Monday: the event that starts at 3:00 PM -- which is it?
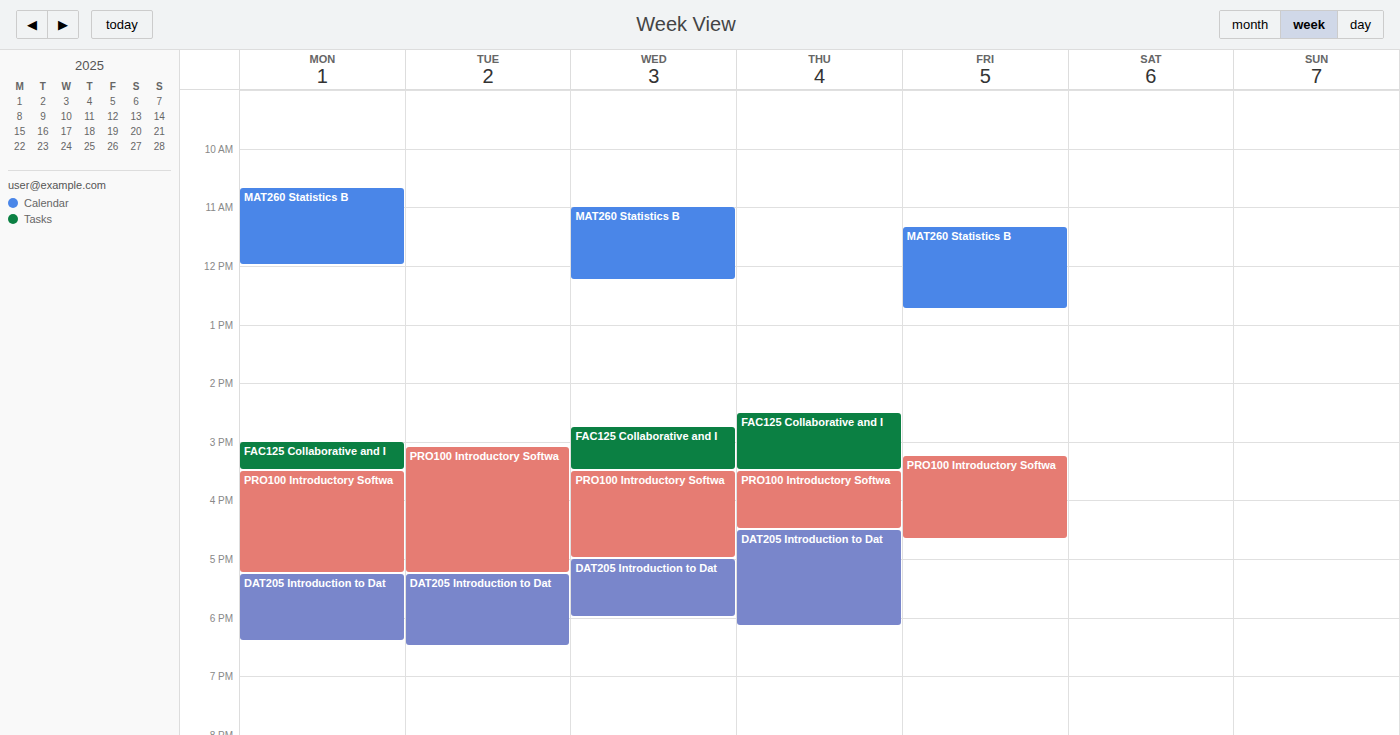
"FAC125 Collaborative and I"